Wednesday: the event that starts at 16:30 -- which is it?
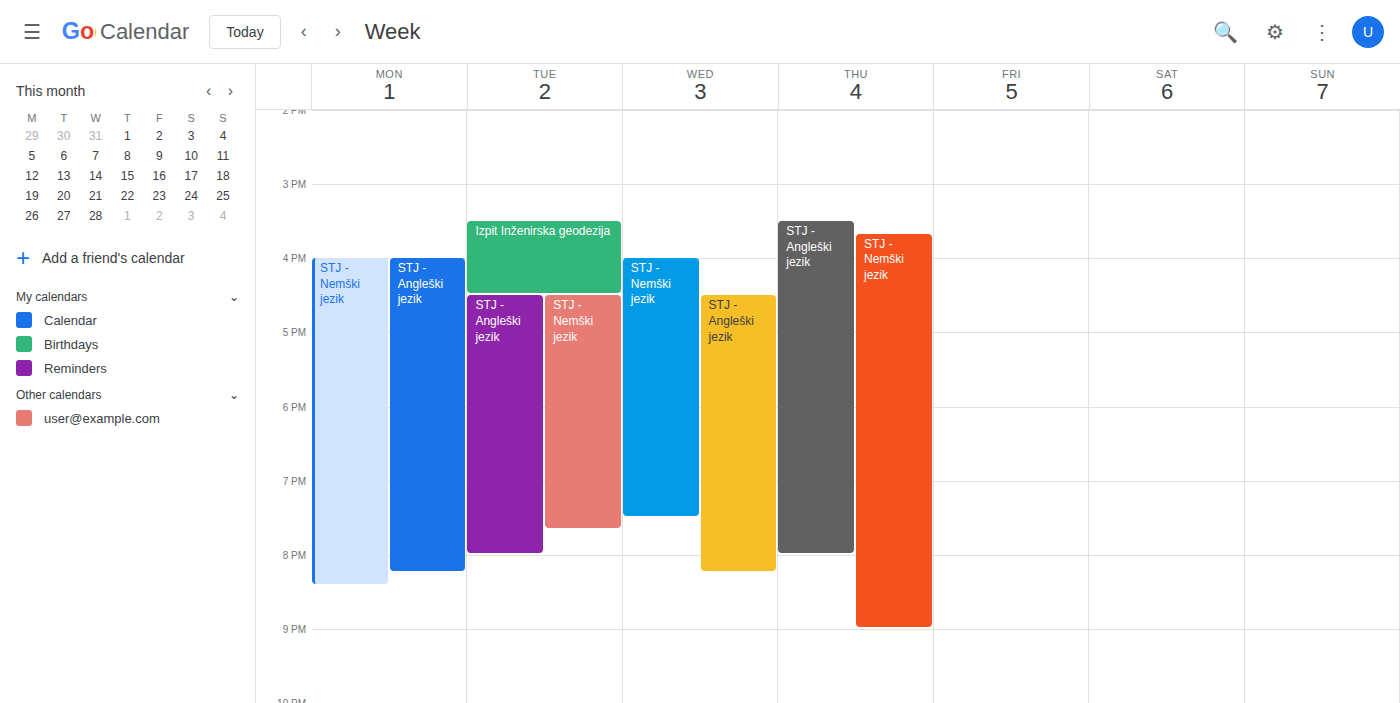
"STJ - Angleški jezik"